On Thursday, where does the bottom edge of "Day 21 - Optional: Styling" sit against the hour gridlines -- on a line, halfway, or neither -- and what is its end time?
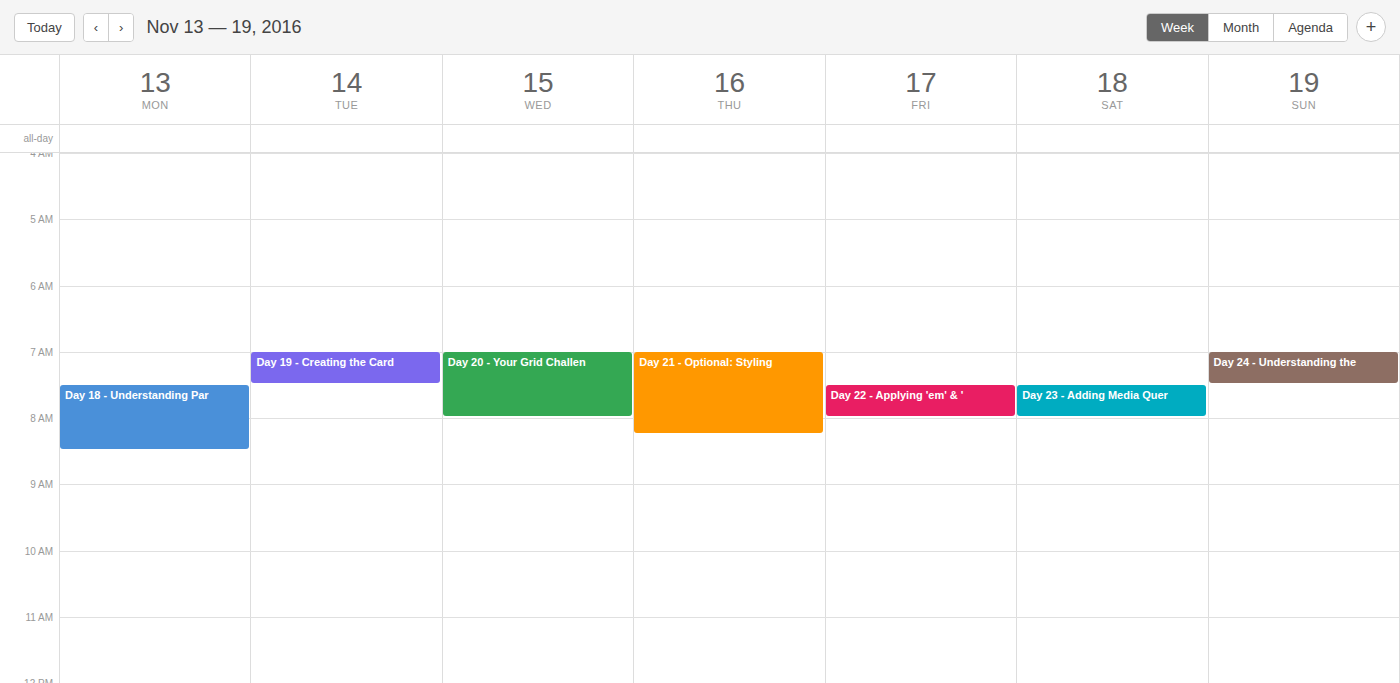
08:15 -- neither: a quarter of the way from the 08:00 line to the 09:00 line.